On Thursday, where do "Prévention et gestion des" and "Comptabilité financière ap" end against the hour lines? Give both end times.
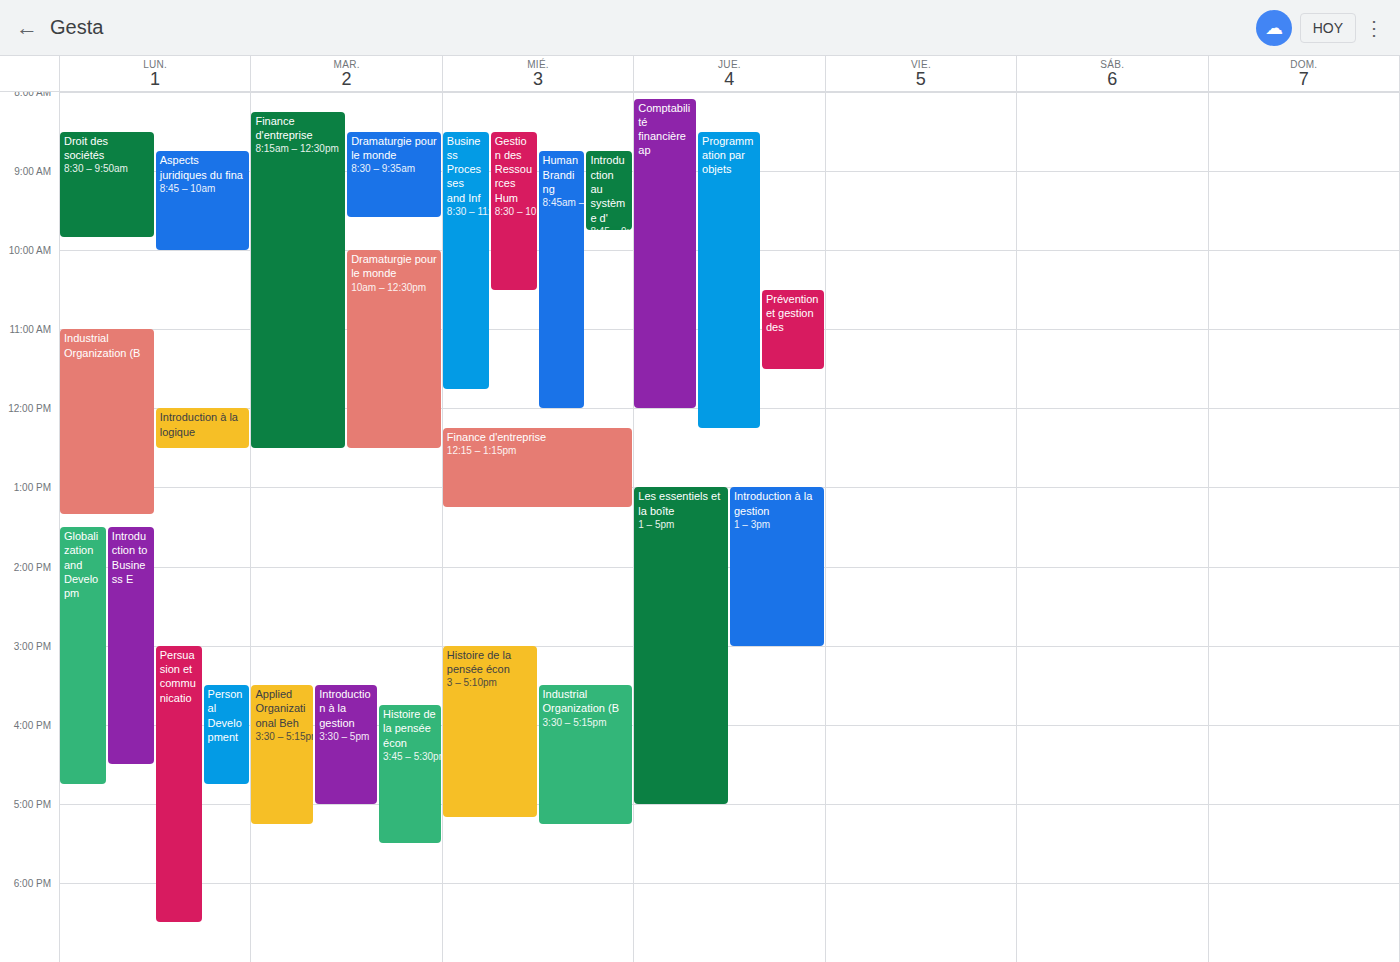
"Prévention et gestion des": 11:30 AM, halfway between the 11 AM and 12 PM lines. "Comptabilité financière ap": 12:00 PM, exactly on the 12 PM line.